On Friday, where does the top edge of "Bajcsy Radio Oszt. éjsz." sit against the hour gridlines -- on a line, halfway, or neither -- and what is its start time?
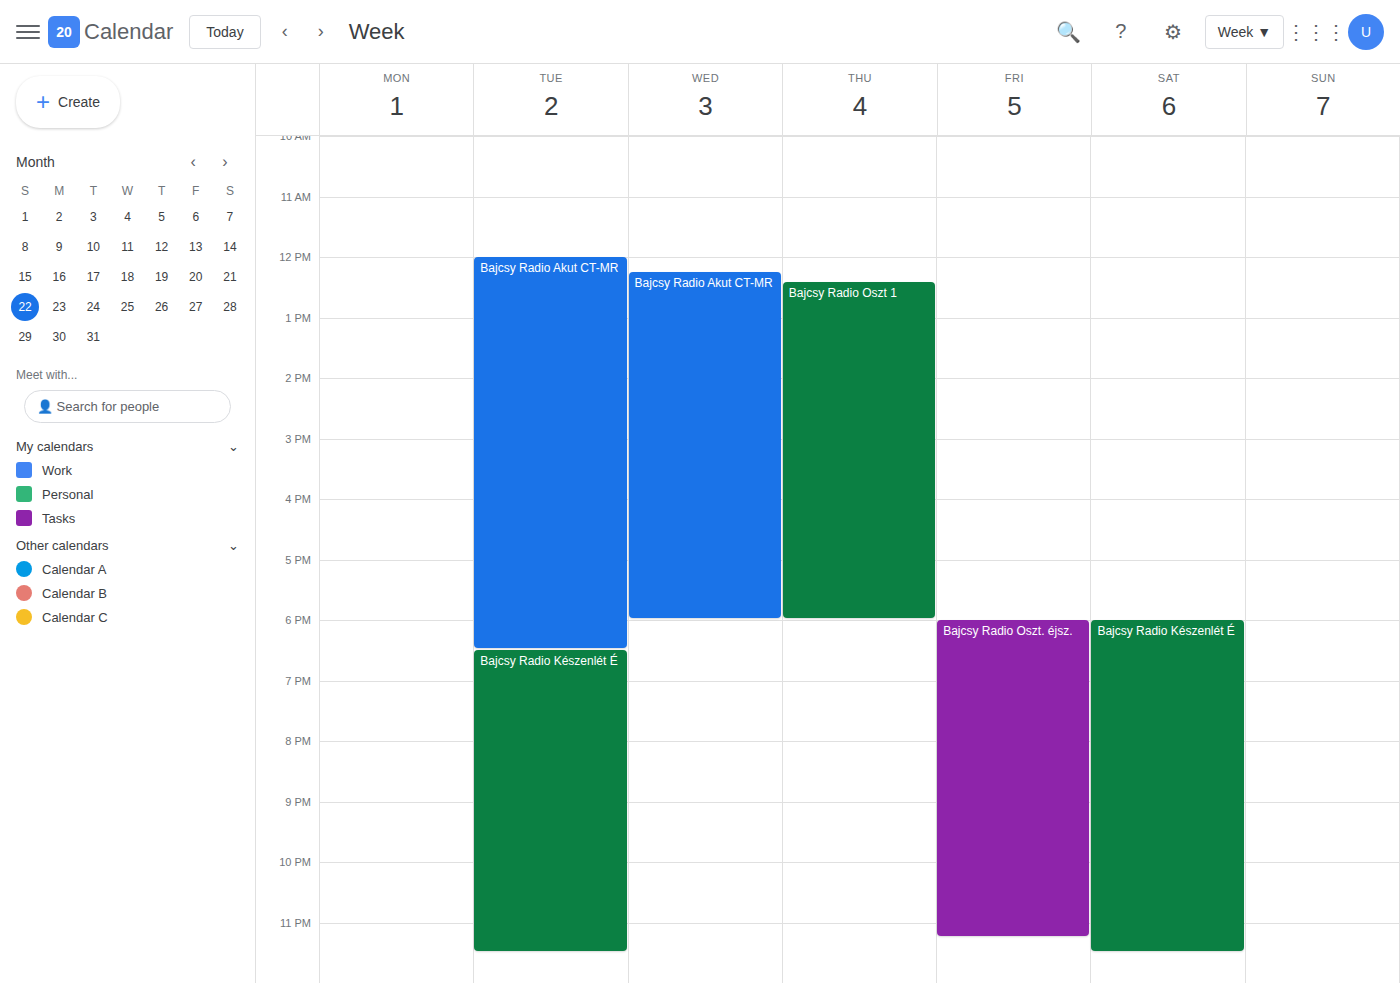
6:00 PM -- exactly on the 6 PM line.